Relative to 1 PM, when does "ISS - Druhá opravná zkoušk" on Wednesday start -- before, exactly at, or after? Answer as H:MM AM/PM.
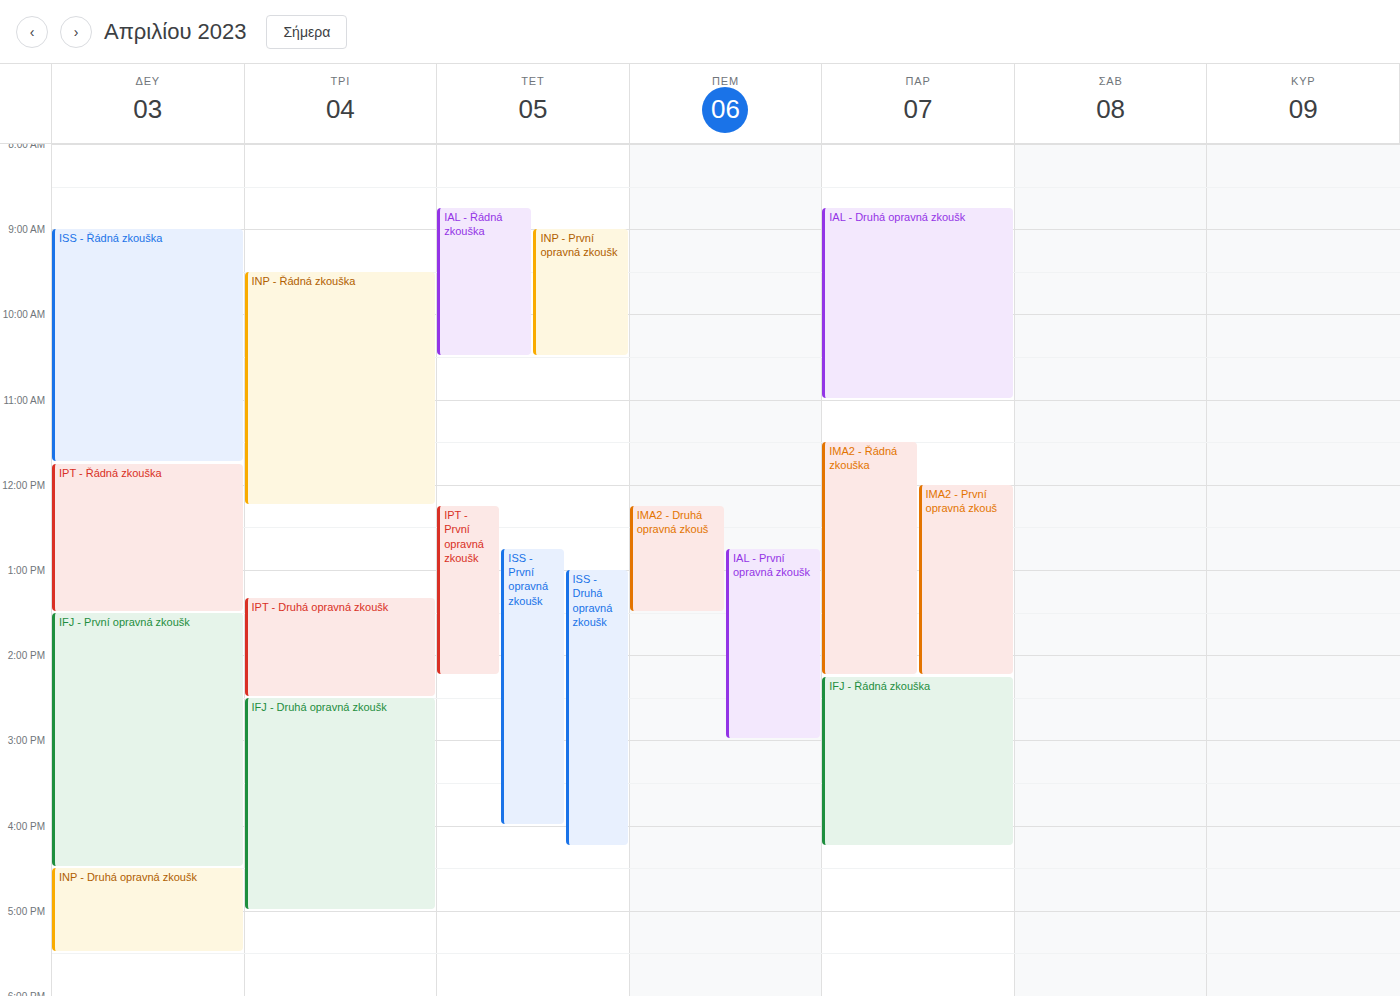
1:00 PM -- exactly at 1 PM, on the 1 PM line.